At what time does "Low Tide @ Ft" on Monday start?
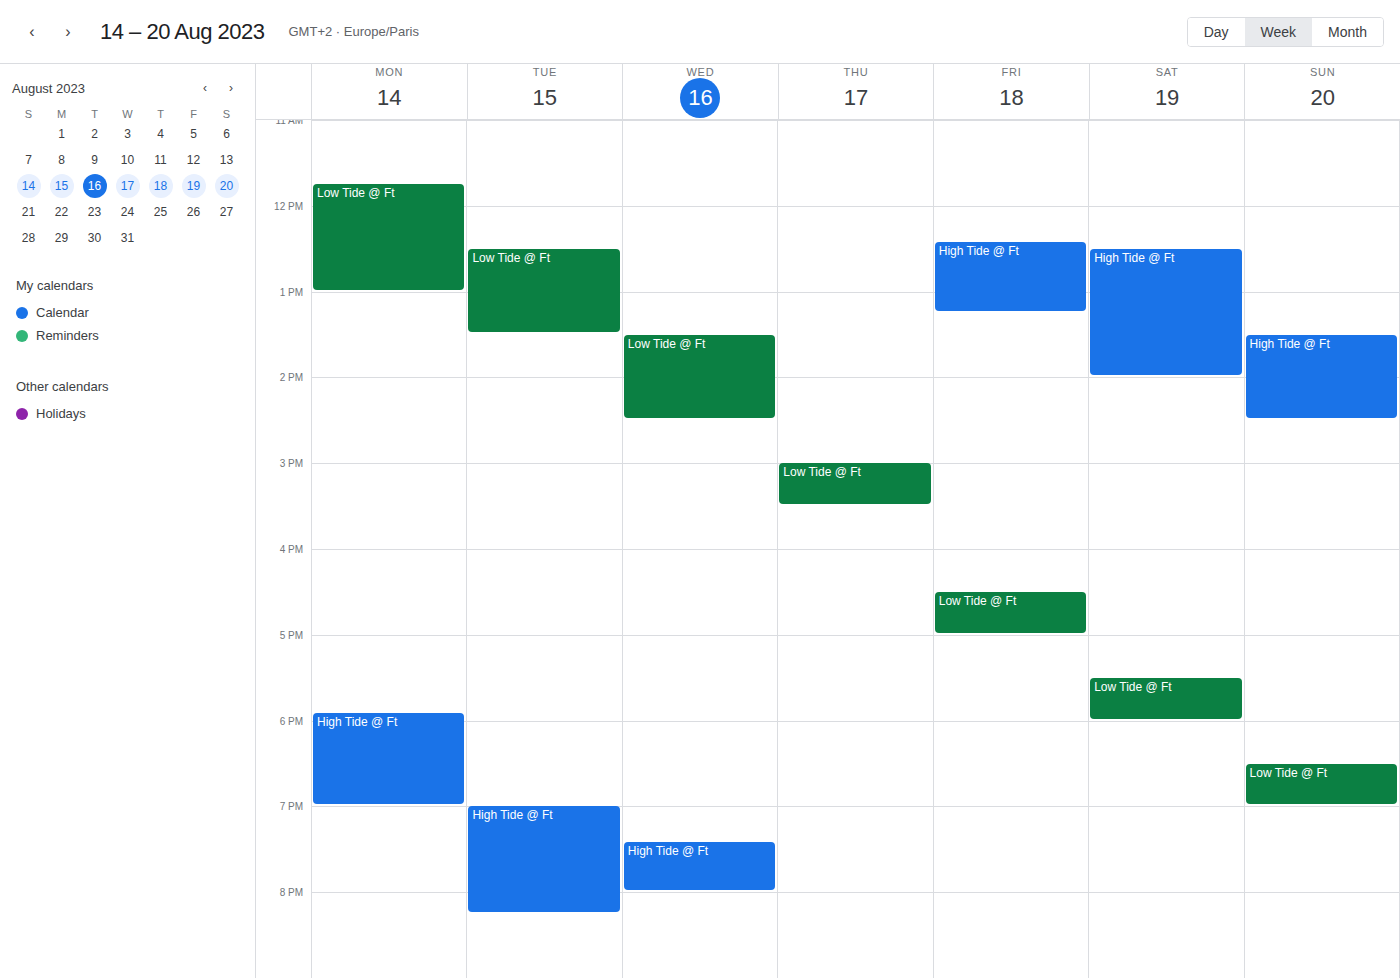
11:45 AM